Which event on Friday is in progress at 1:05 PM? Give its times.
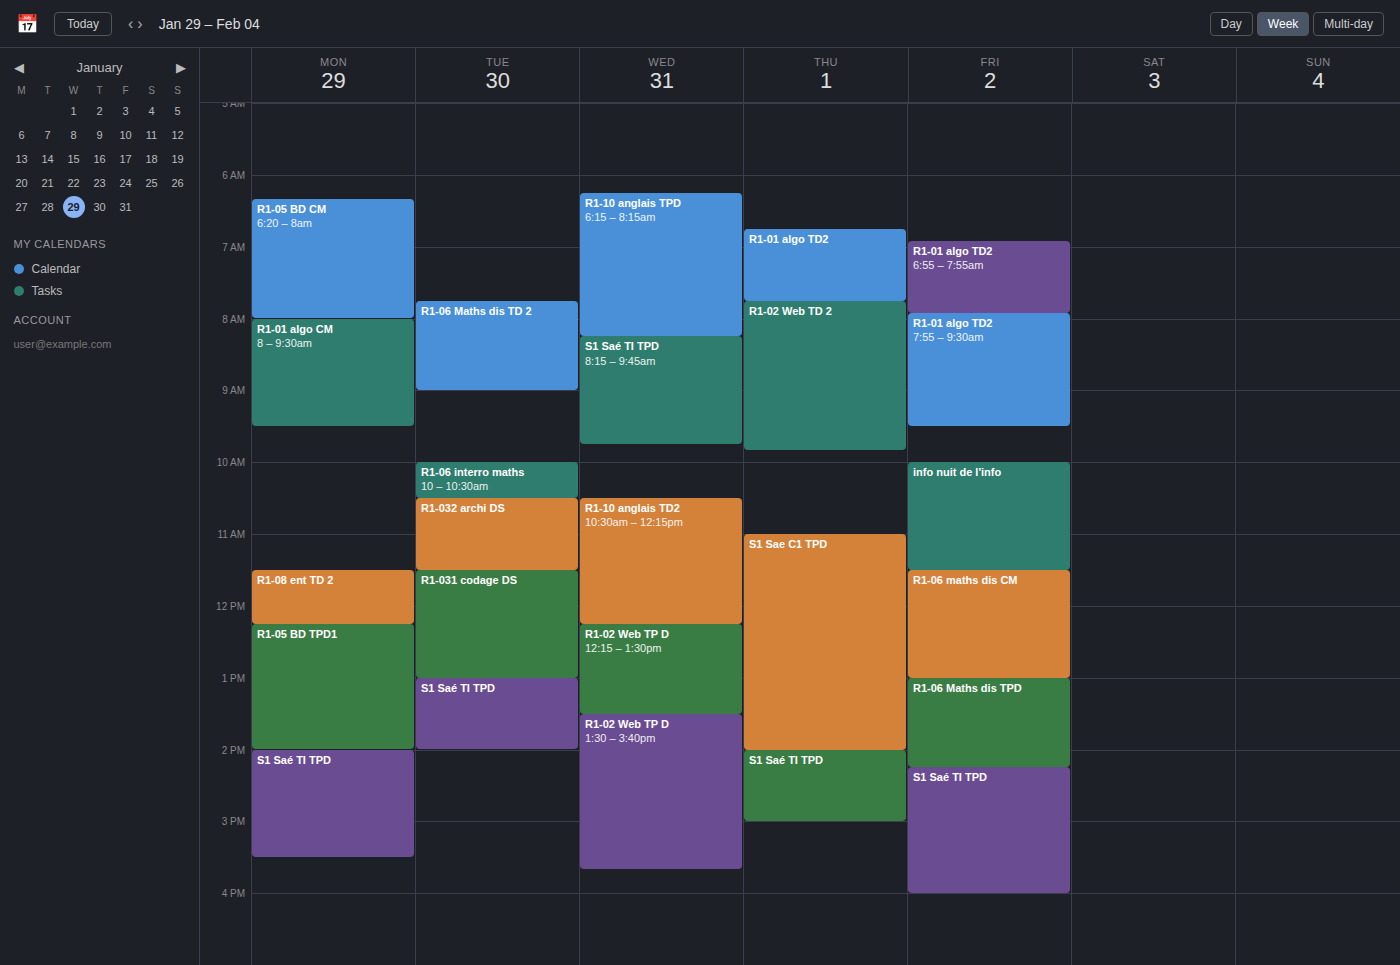
"R1-06 Maths dis TPD", 1:00 PM to 2:15 PM